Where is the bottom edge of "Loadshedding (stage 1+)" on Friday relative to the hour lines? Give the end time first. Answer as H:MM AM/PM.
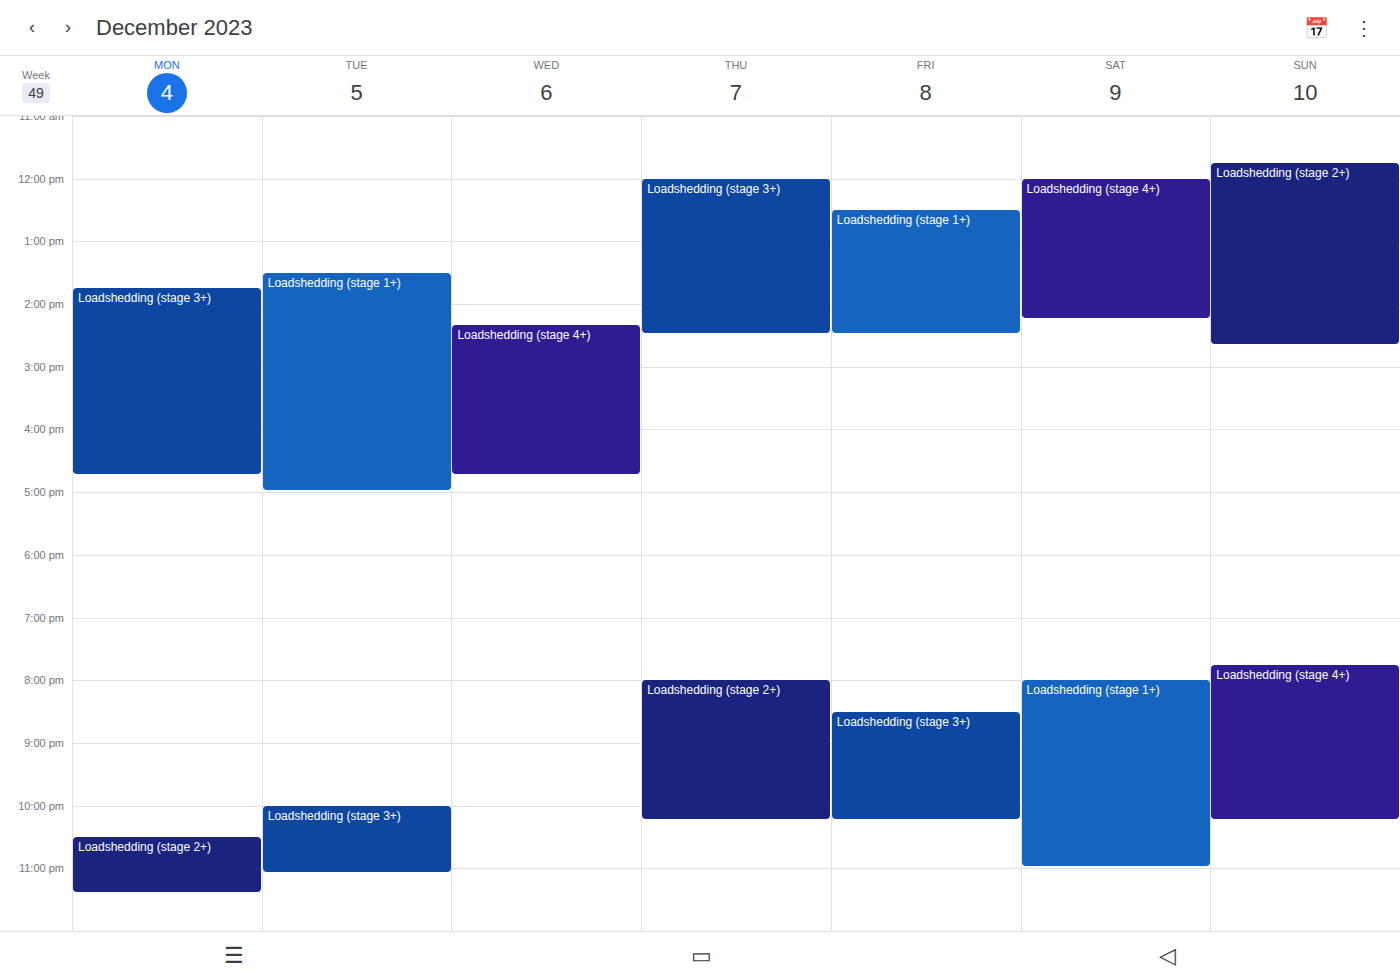
2:30 PM -- halfway between the 2 PM and 3 PM lines.